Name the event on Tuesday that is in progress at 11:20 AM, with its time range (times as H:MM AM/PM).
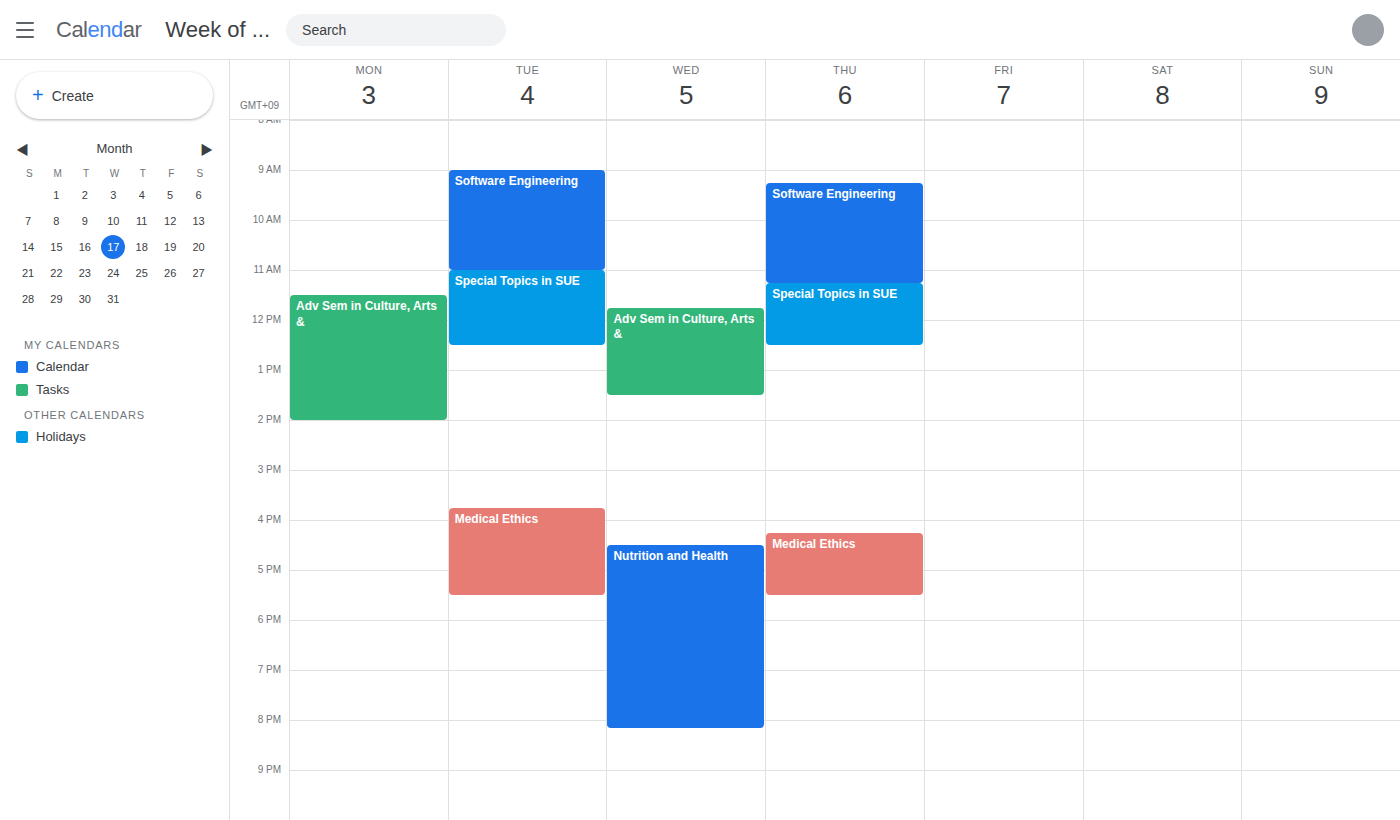
"Special Topics in SUE", 11:00 AM to 12:30 PM